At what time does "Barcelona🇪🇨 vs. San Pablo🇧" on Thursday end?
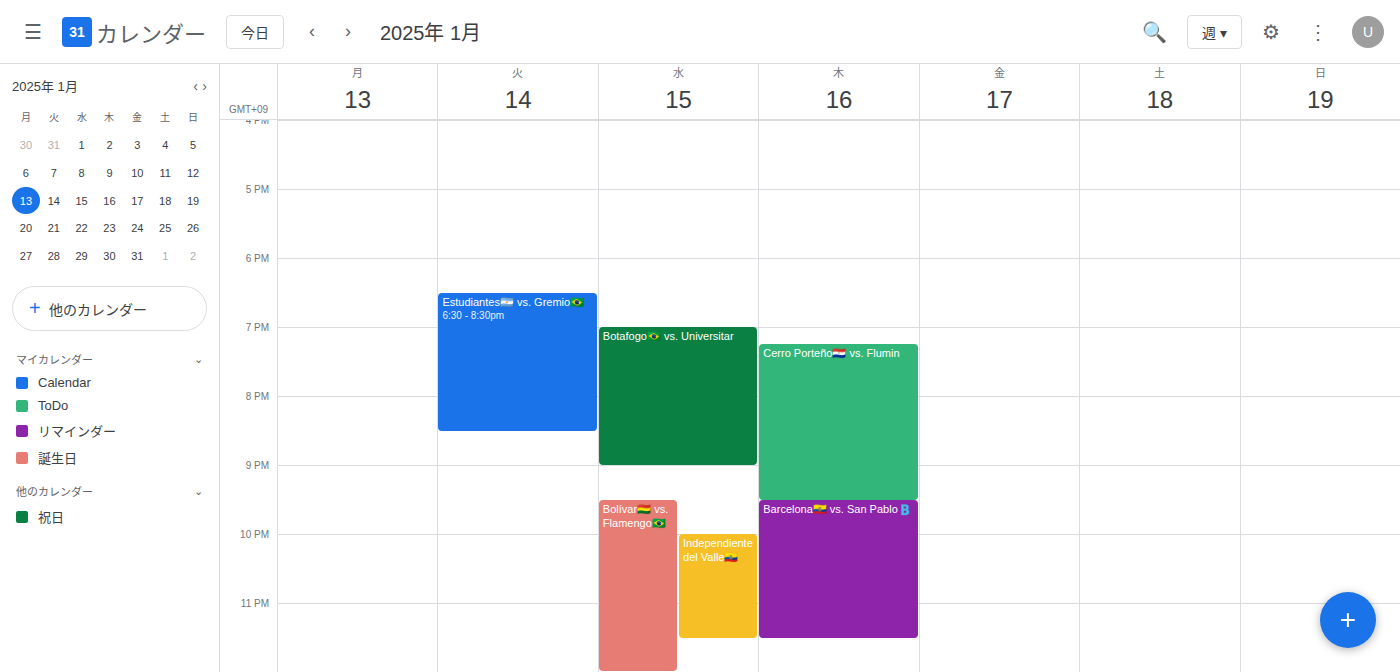
11:30 PM